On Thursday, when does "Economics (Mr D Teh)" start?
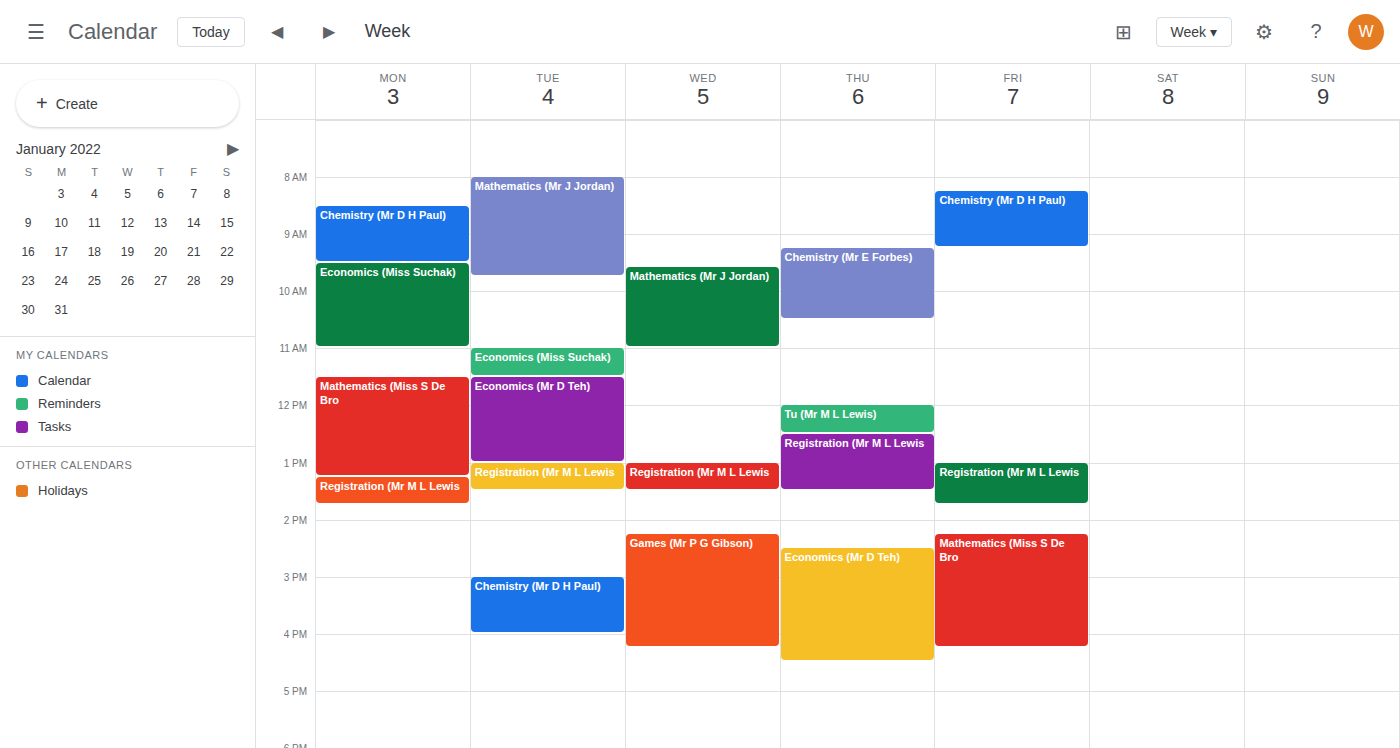
2:30 PM